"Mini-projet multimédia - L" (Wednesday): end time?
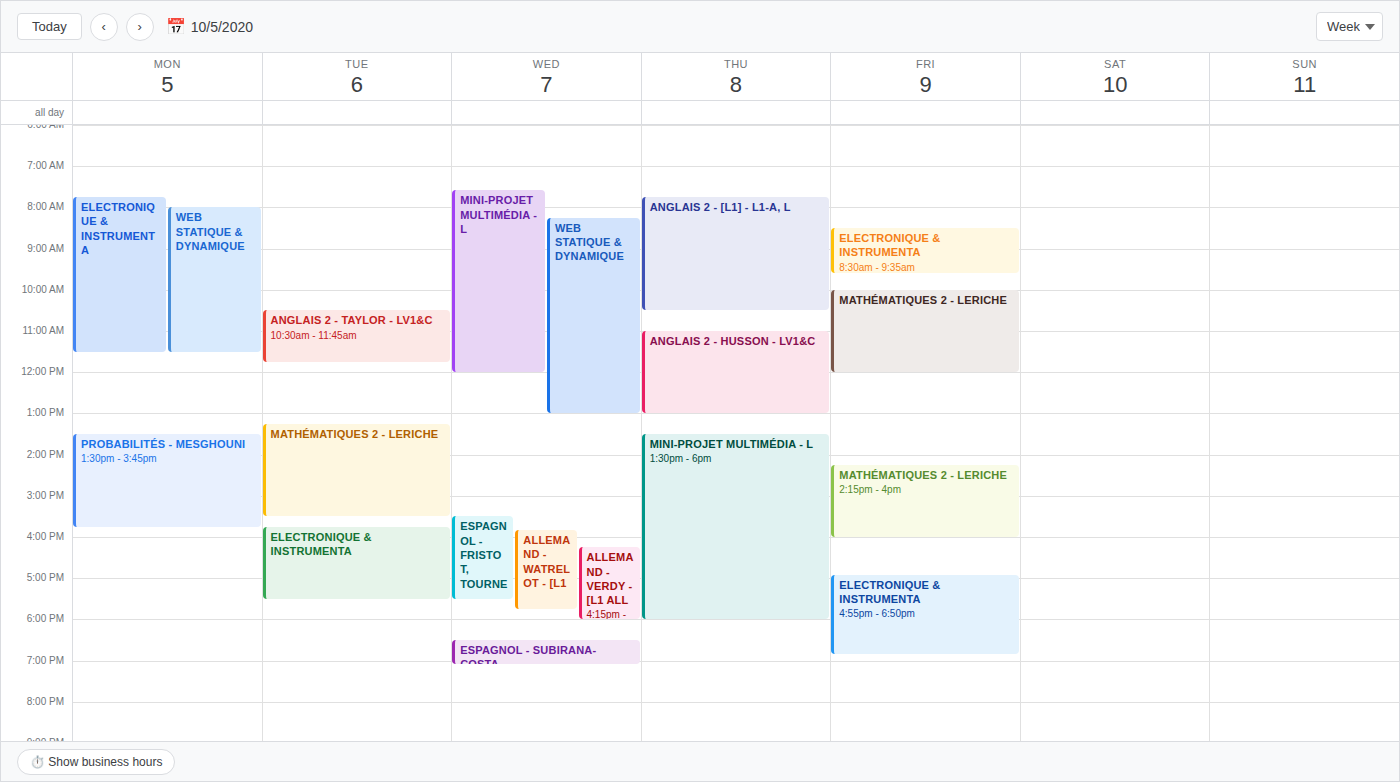
12:00 PM